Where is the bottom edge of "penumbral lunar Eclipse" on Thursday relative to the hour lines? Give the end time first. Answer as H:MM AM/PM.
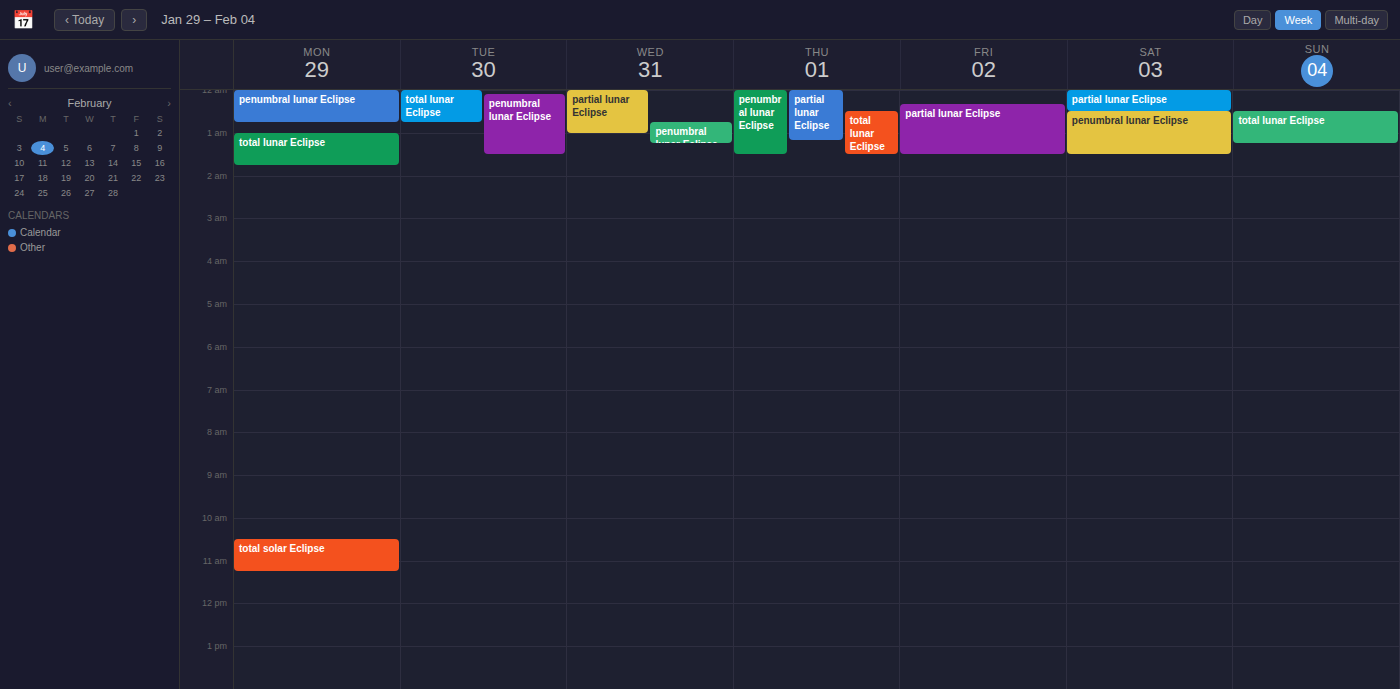
1:30 AM -- halfway between the 1 AM and 2 AM lines.